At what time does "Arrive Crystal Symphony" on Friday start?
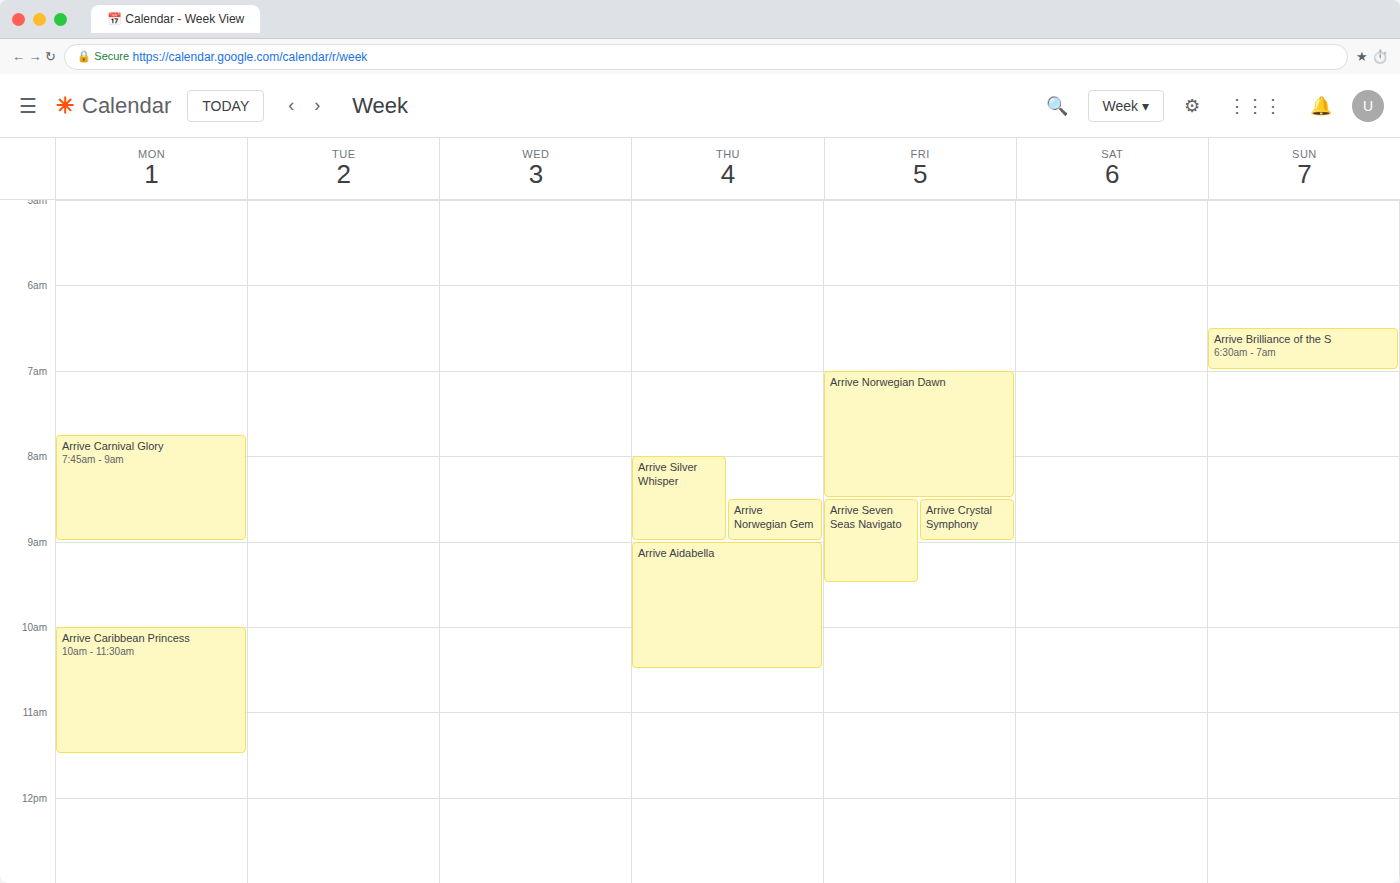
8:30 AM